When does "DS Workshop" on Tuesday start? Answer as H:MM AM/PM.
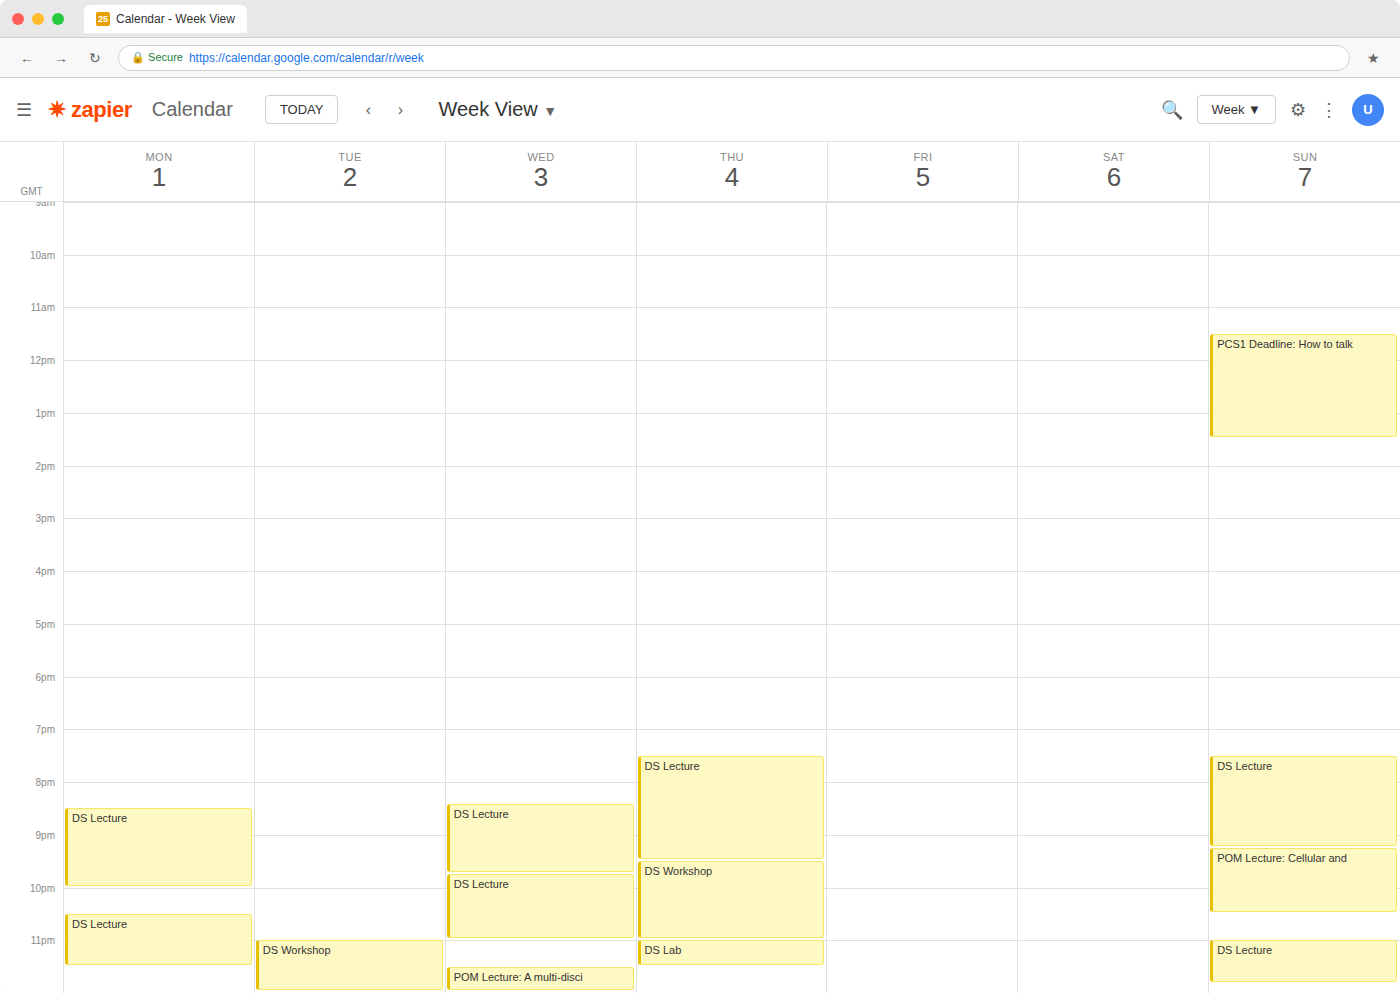
11:00 PM